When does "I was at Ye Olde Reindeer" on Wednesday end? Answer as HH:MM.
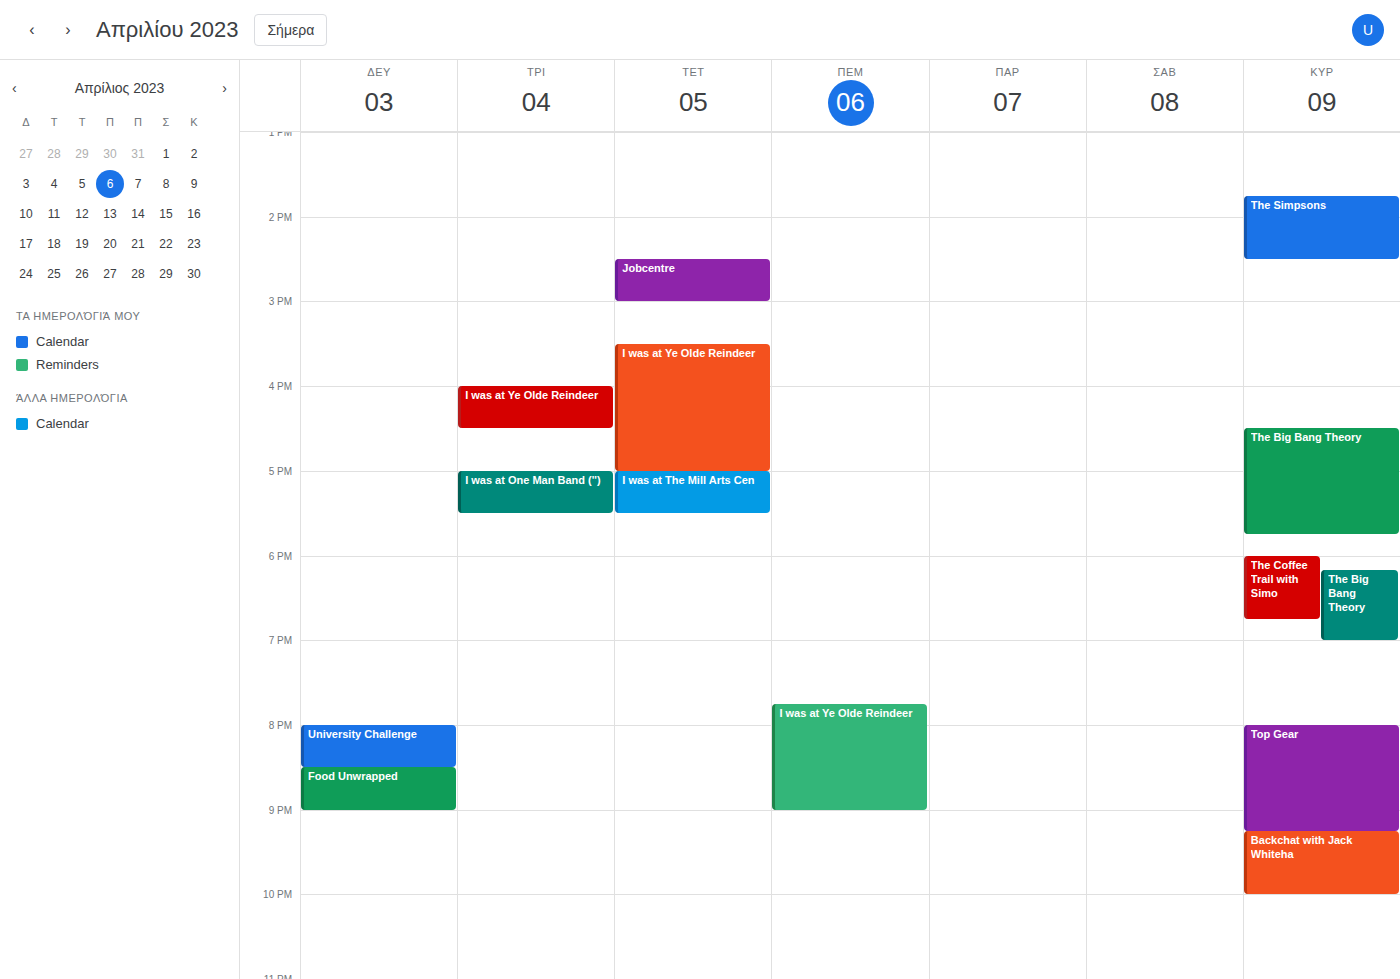
17:00